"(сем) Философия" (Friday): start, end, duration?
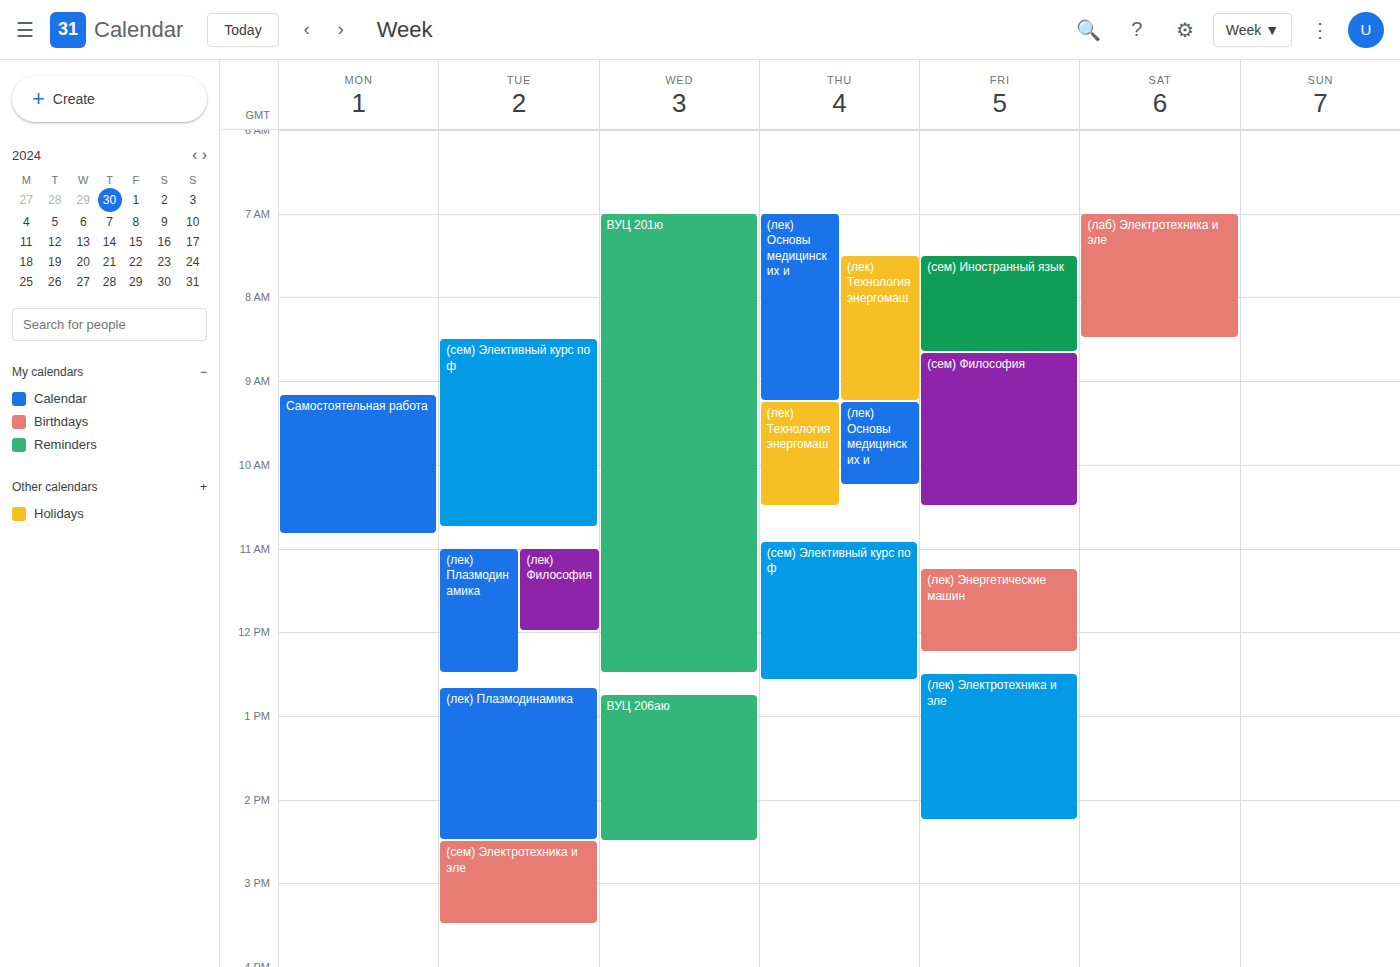
8:40 AM to 10:30 AM, 1 hour 50 minutes